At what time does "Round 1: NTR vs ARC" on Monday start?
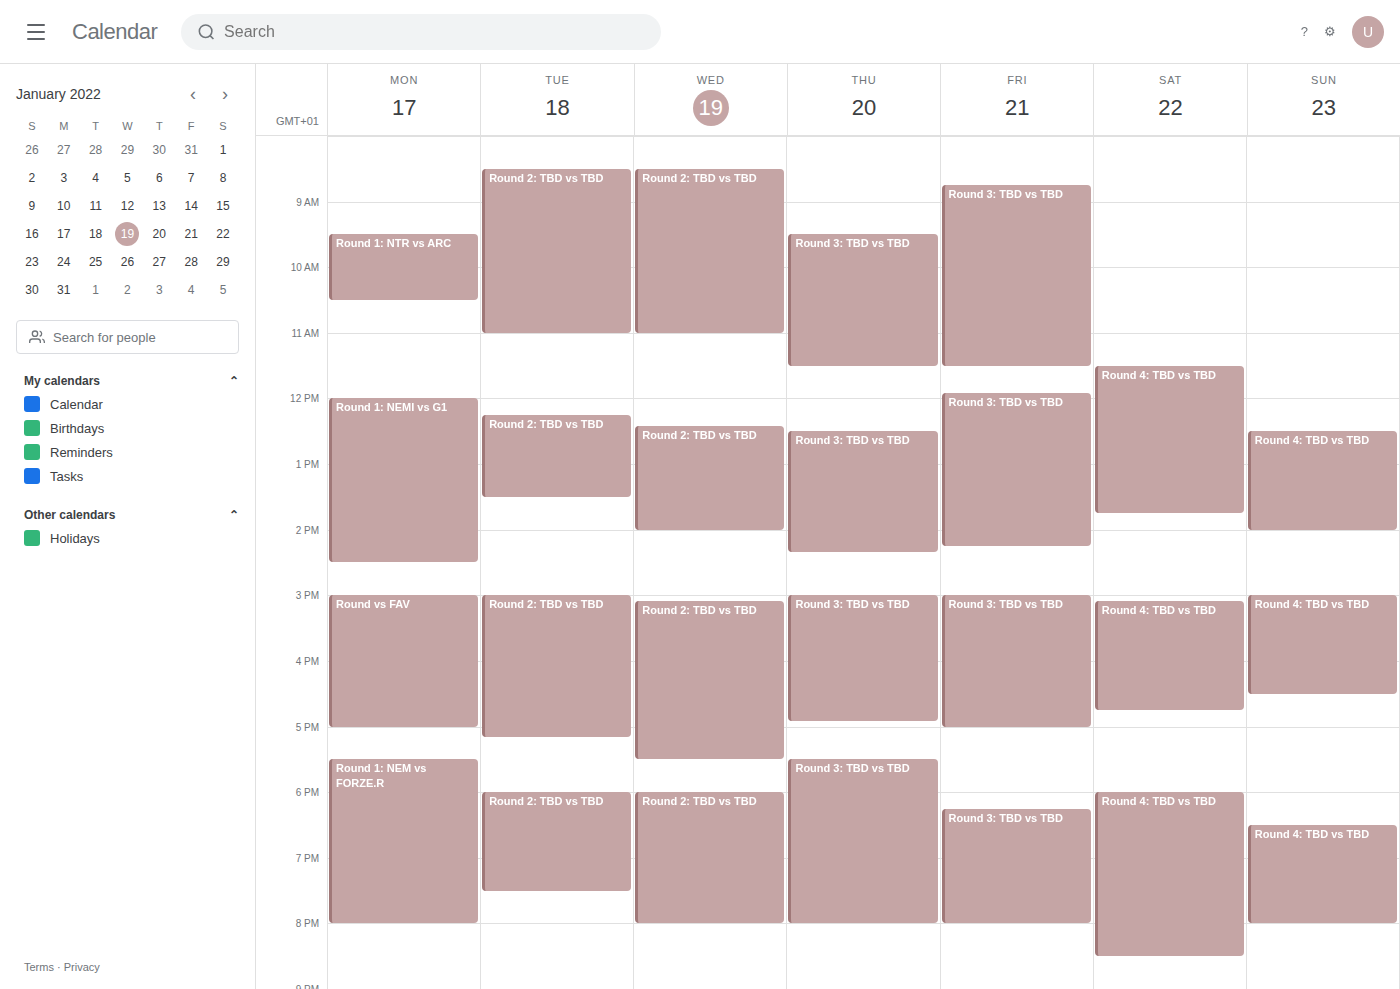
9:30 AM